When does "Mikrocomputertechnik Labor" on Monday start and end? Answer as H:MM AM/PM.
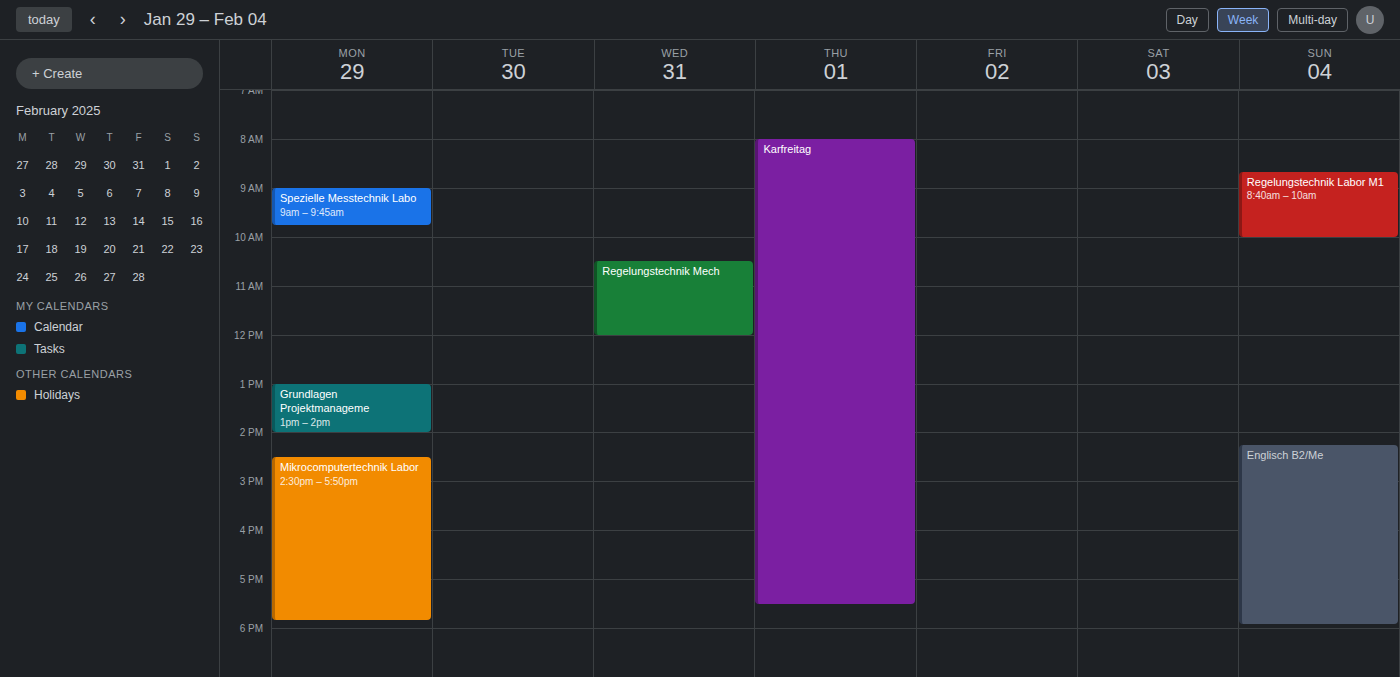
2:30 PM to 5:50 PM